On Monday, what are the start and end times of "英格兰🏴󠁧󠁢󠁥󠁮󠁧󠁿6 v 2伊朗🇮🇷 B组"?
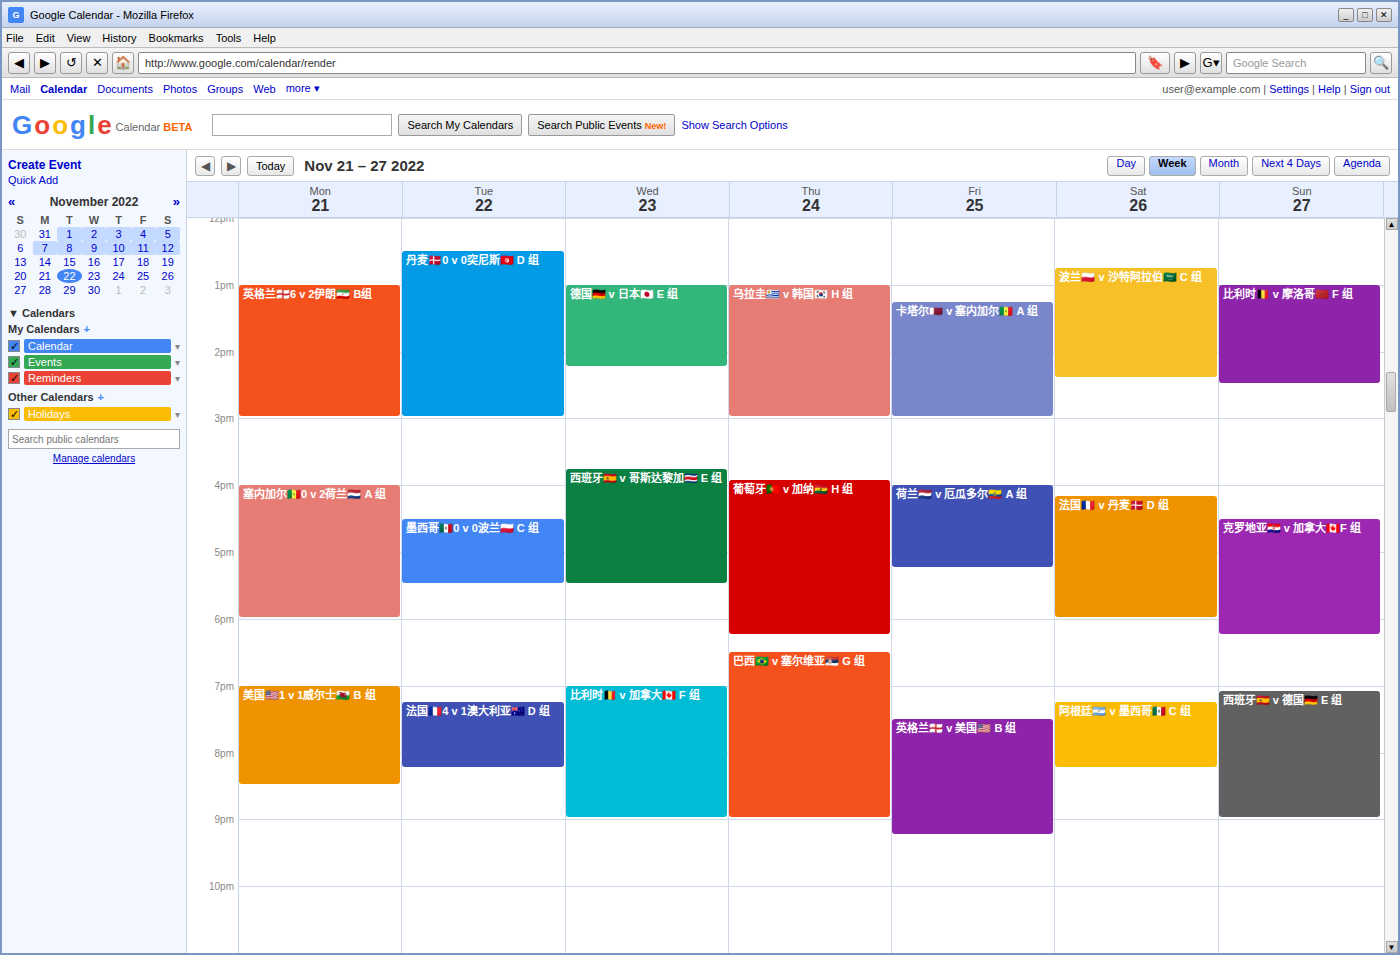
1:00 PM to 3:00 PM